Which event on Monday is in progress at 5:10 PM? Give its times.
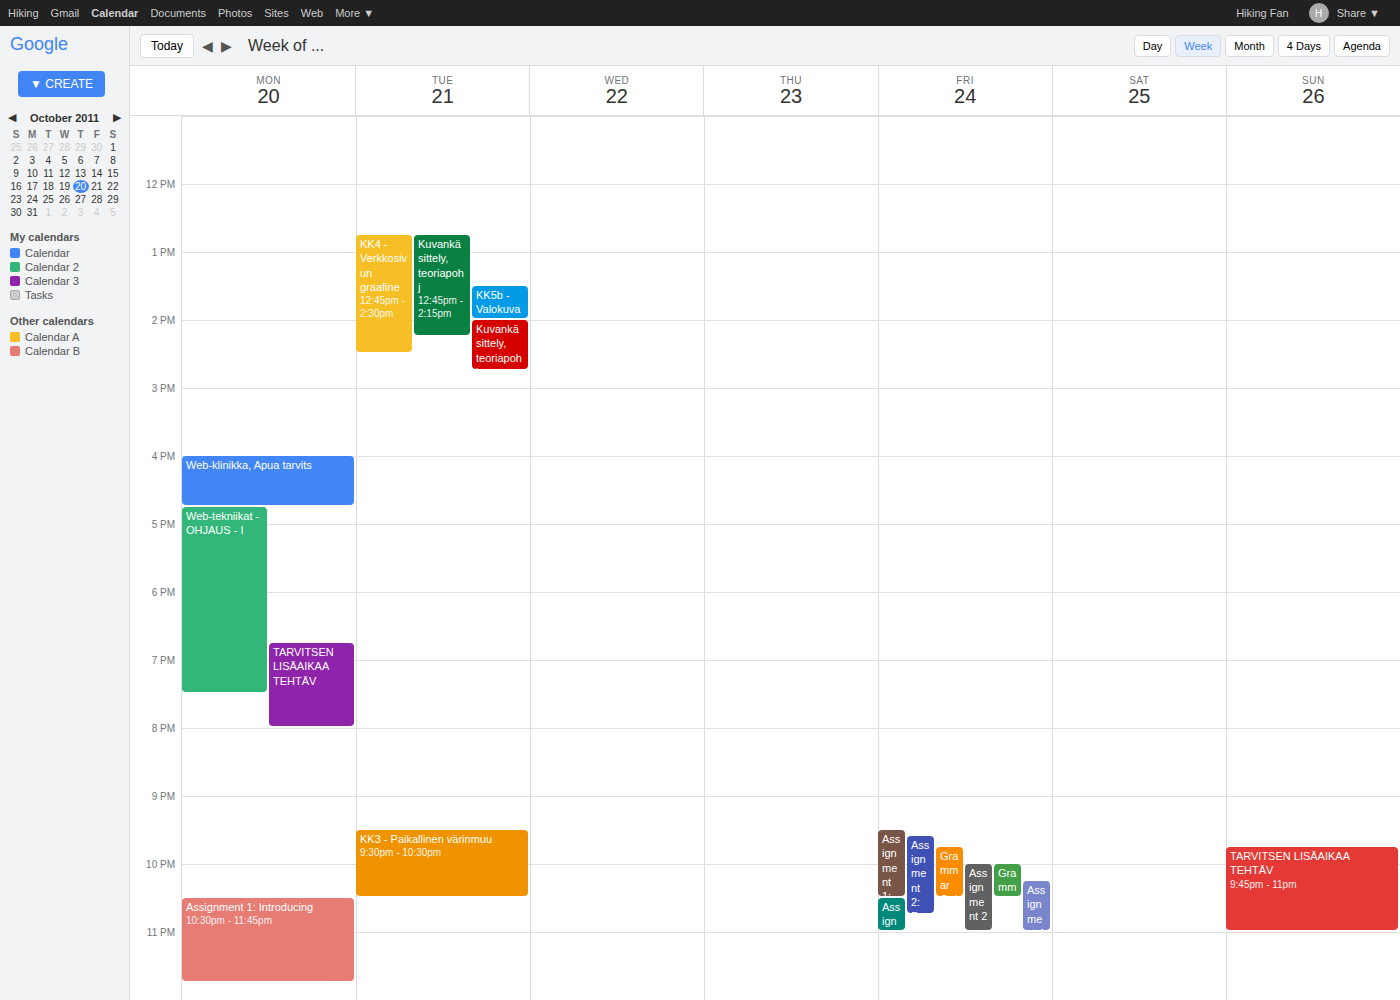
"Web-tekniikat - OHJAUS - I", 4:45 PM to 7:30 PM